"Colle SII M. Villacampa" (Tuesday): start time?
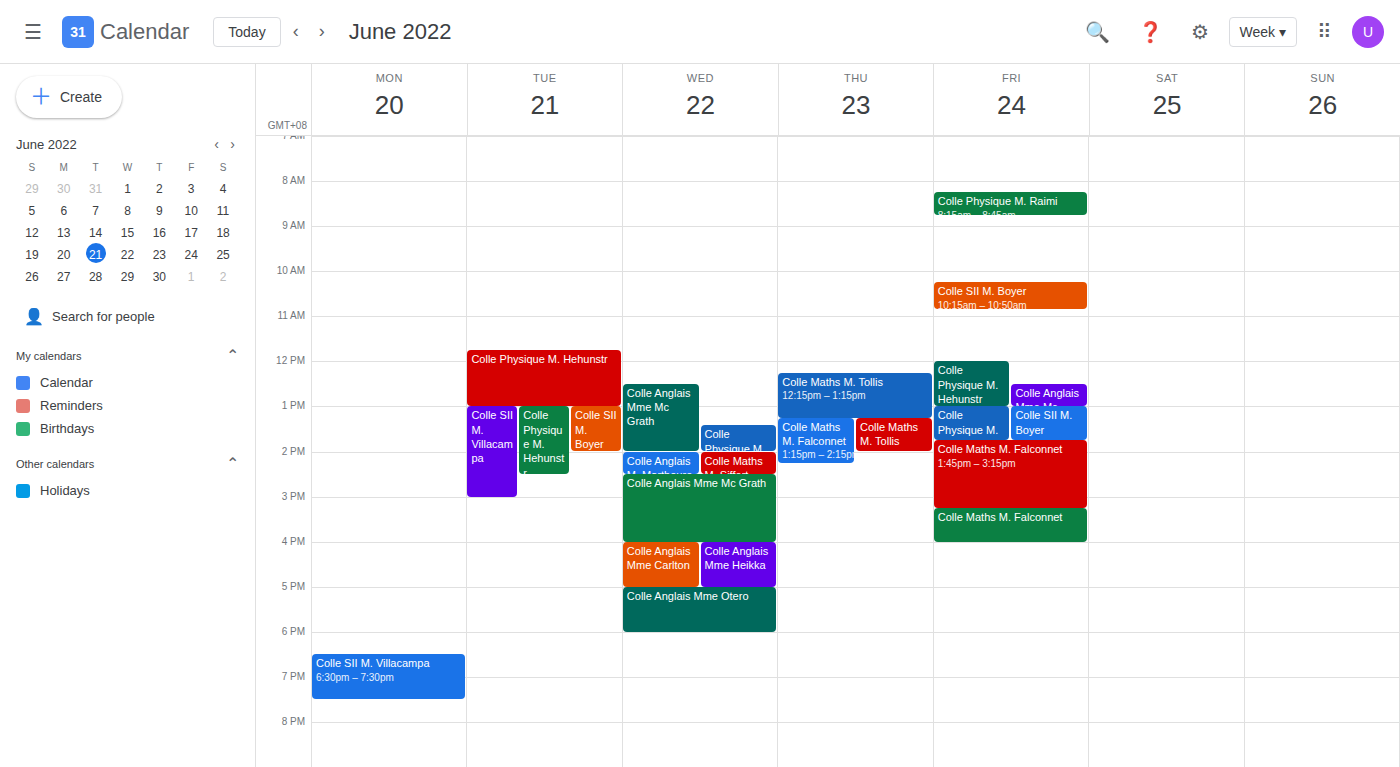
1:00 PM